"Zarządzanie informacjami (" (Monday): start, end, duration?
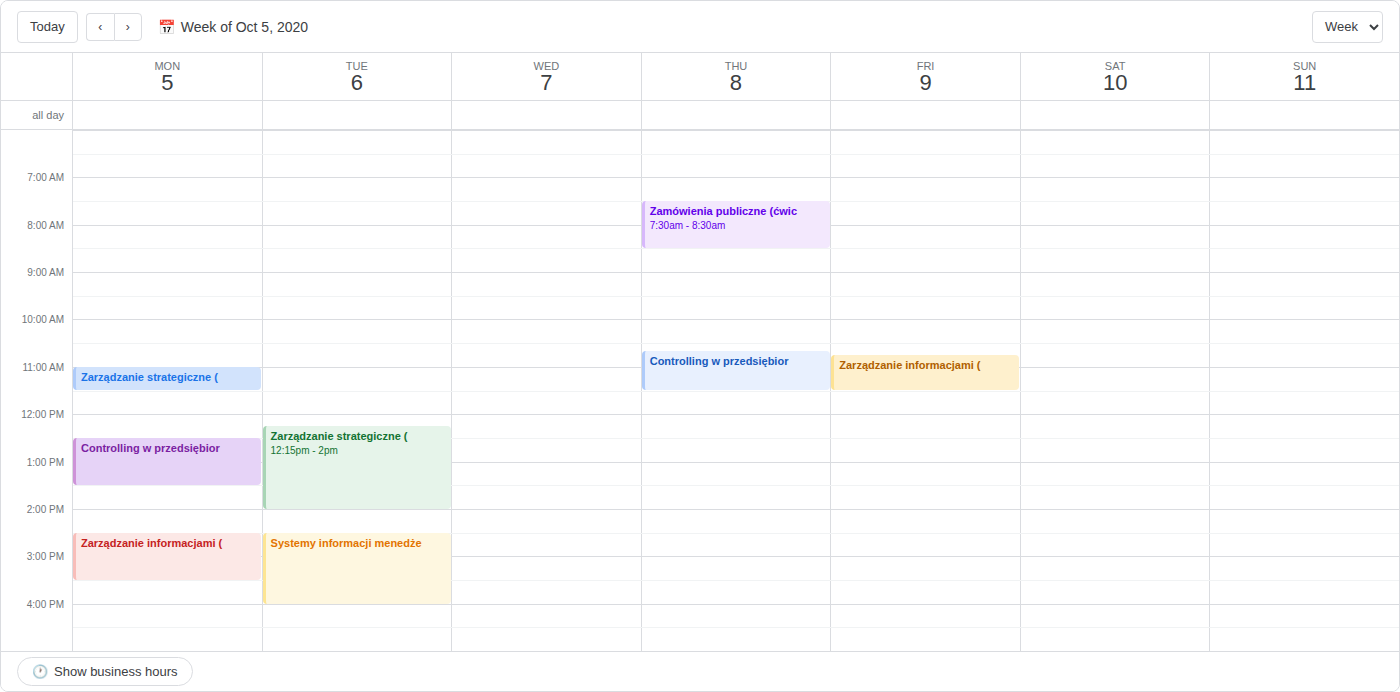
2:30 PM to 3:30 PM, 1 hour